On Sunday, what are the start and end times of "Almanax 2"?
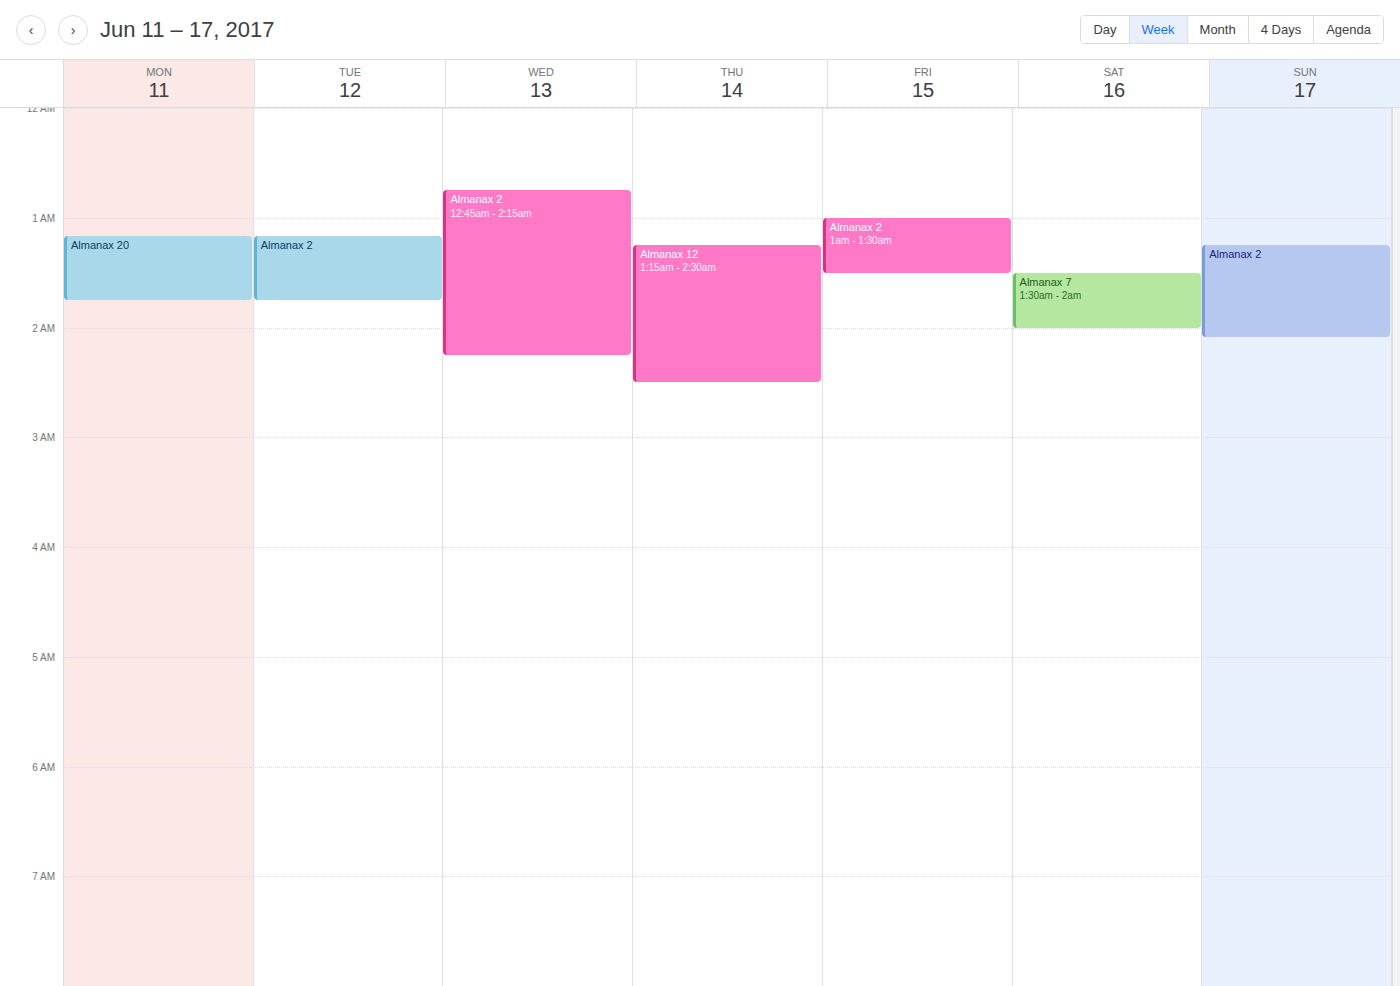
1:15 AM to 2:05 AM